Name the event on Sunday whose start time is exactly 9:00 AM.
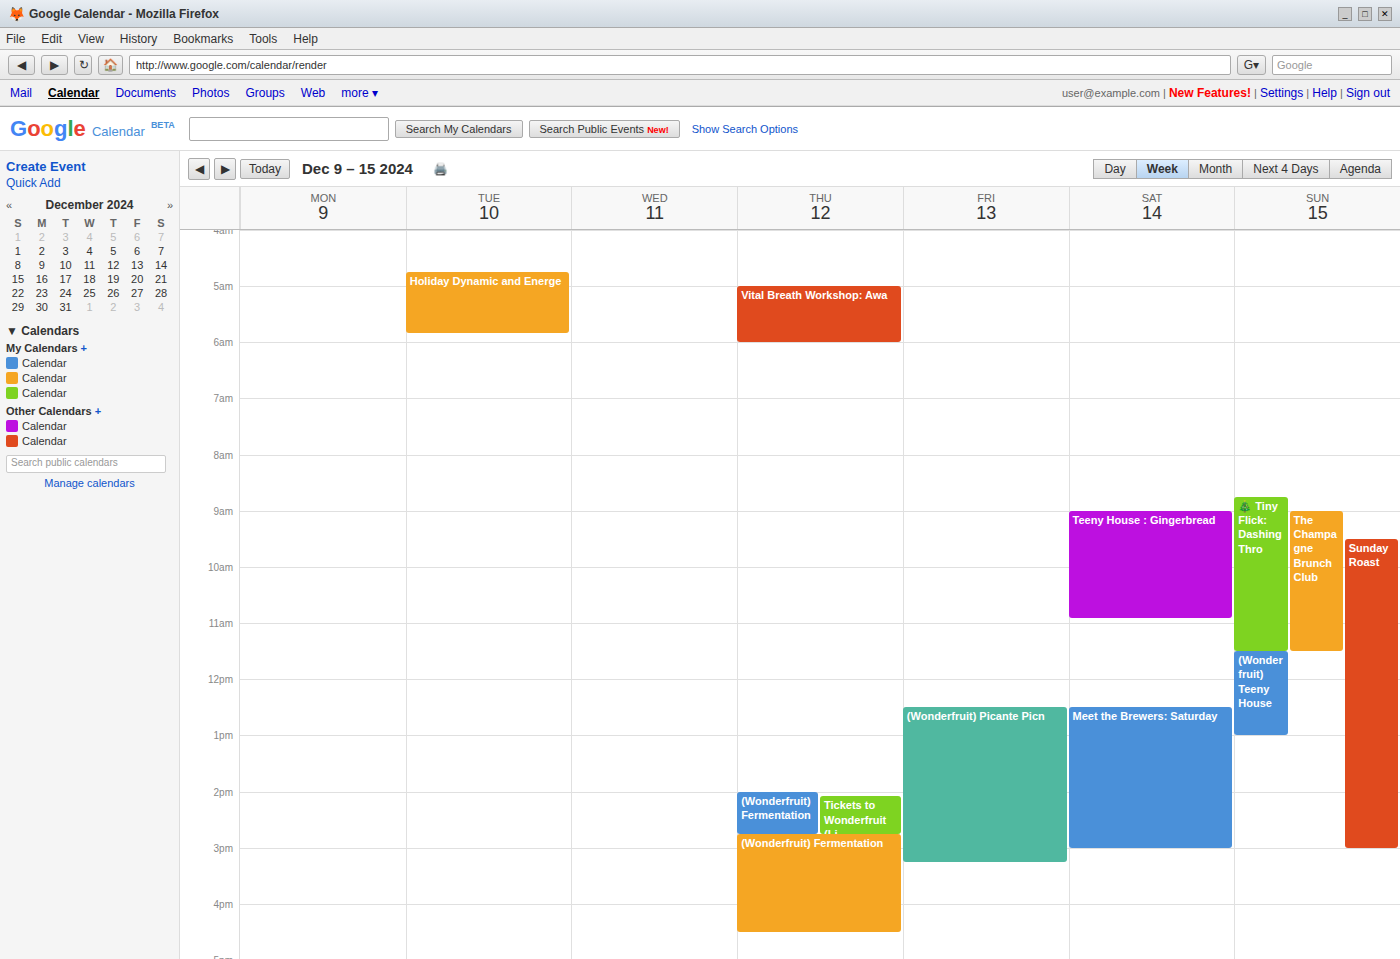
"The Champagne Brunch Club"